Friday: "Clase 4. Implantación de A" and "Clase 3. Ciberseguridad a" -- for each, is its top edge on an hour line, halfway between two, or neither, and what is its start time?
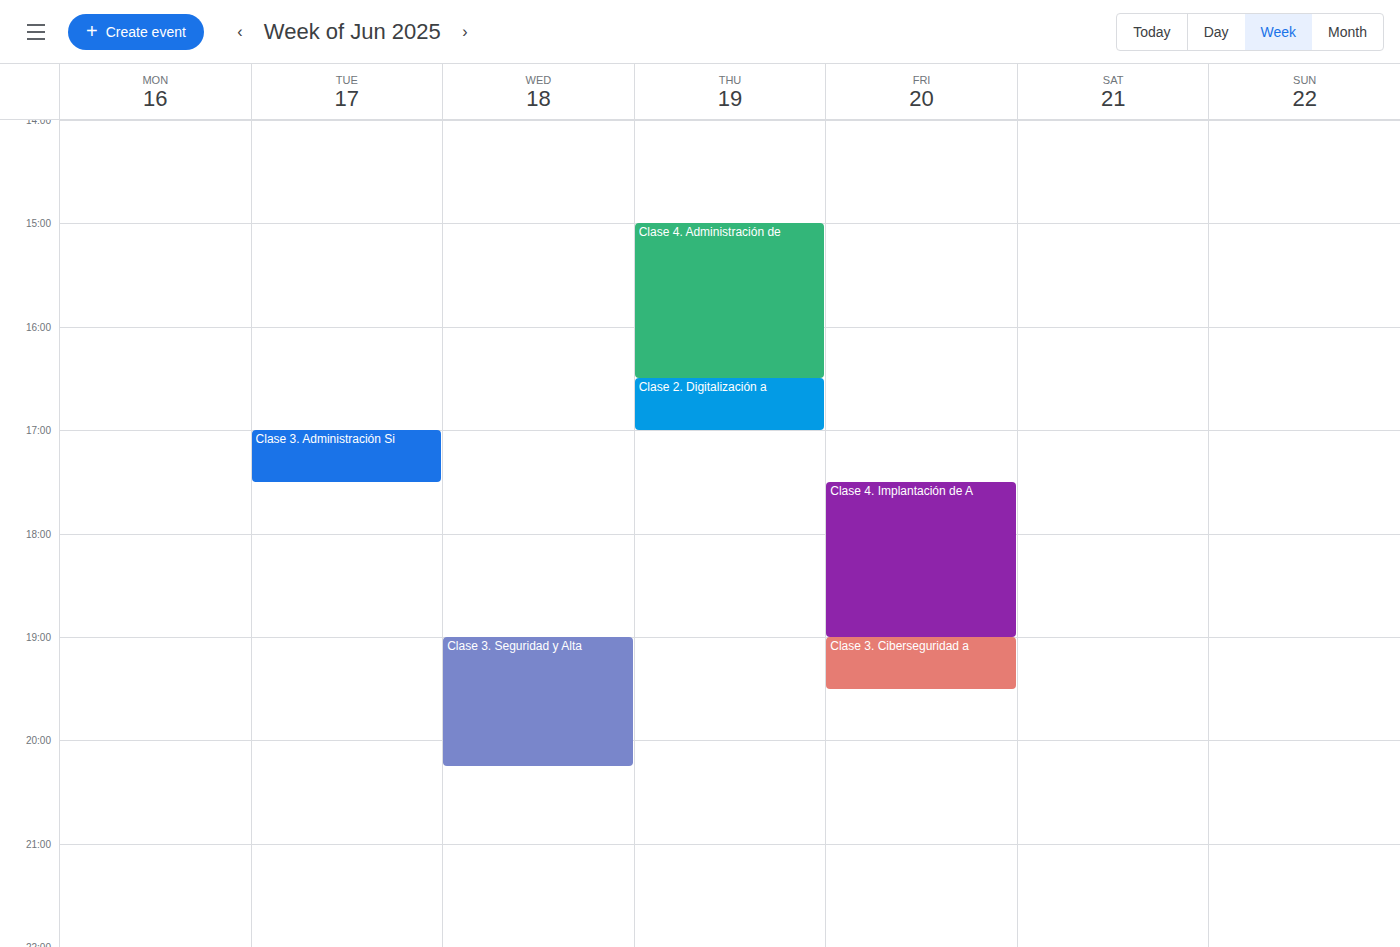
"Clase 4. Implantación de A": 17:30, halfway between the 17:00 and 18:00 lines. "Clase 3. Ciberseguridad a": 19:00, exactly on the 19:00 line.